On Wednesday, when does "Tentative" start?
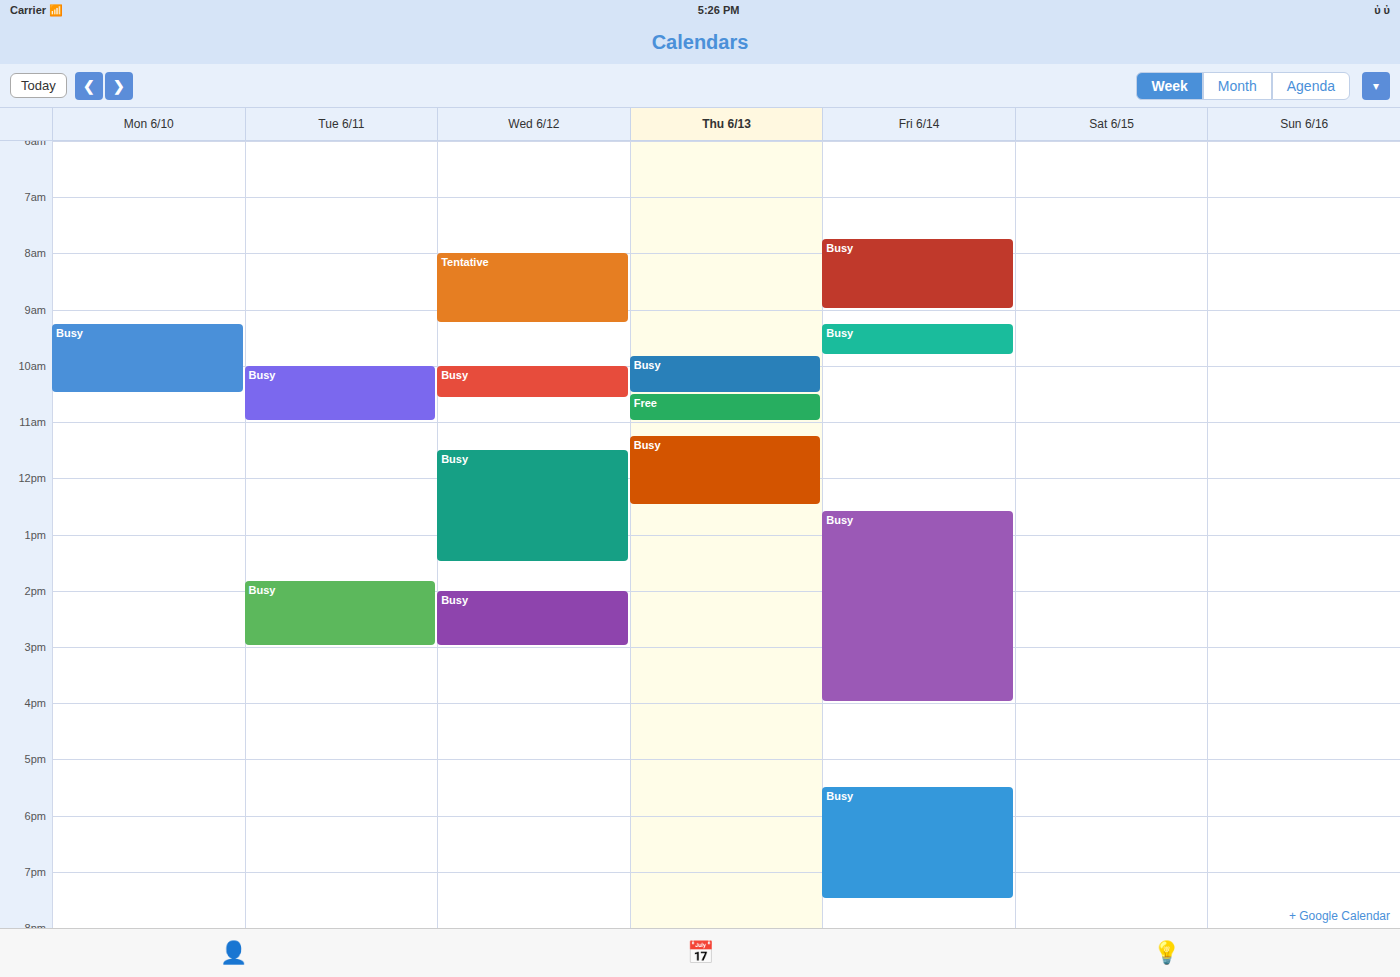
8:00 AM